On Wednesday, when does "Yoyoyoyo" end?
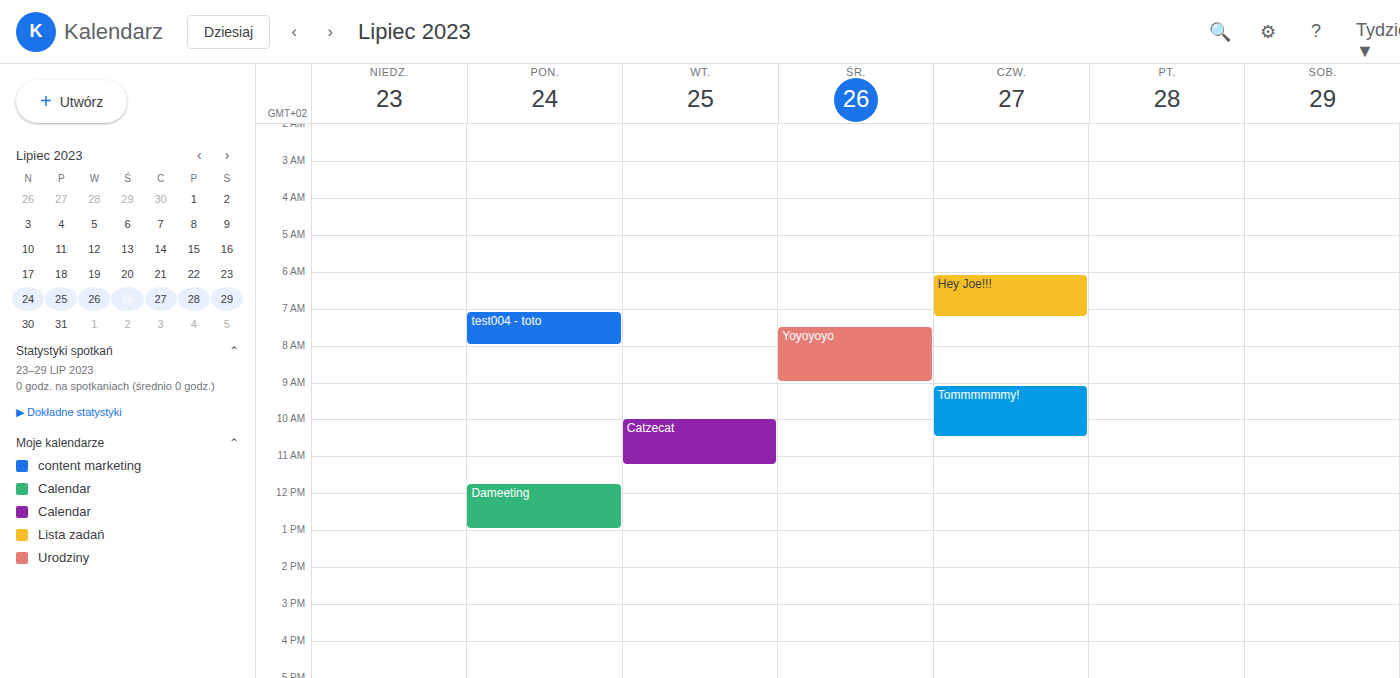
9:00 AM